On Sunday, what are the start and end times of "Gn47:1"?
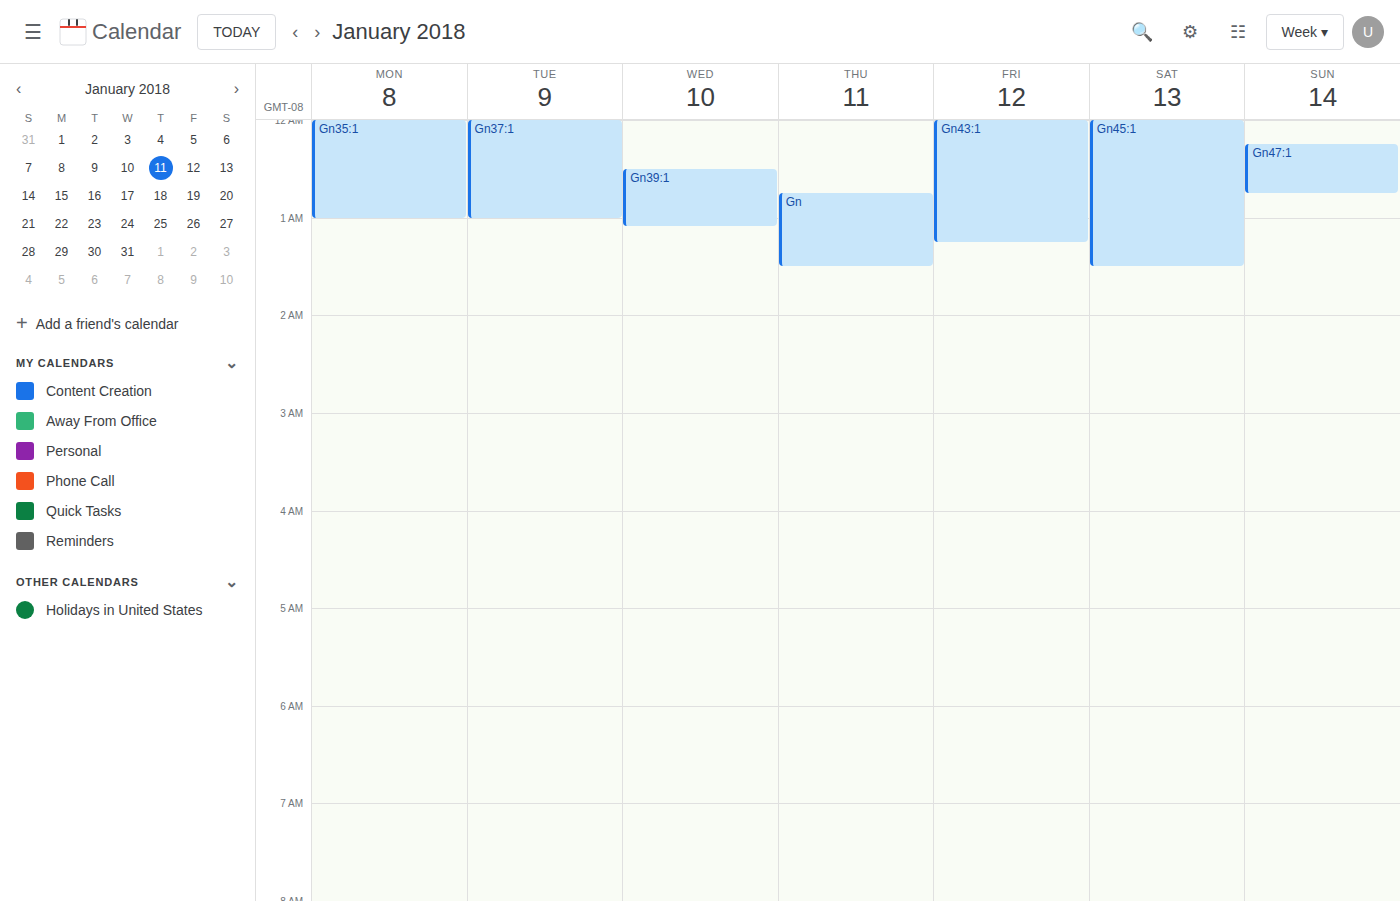
12:15 AM to 12:45 AM